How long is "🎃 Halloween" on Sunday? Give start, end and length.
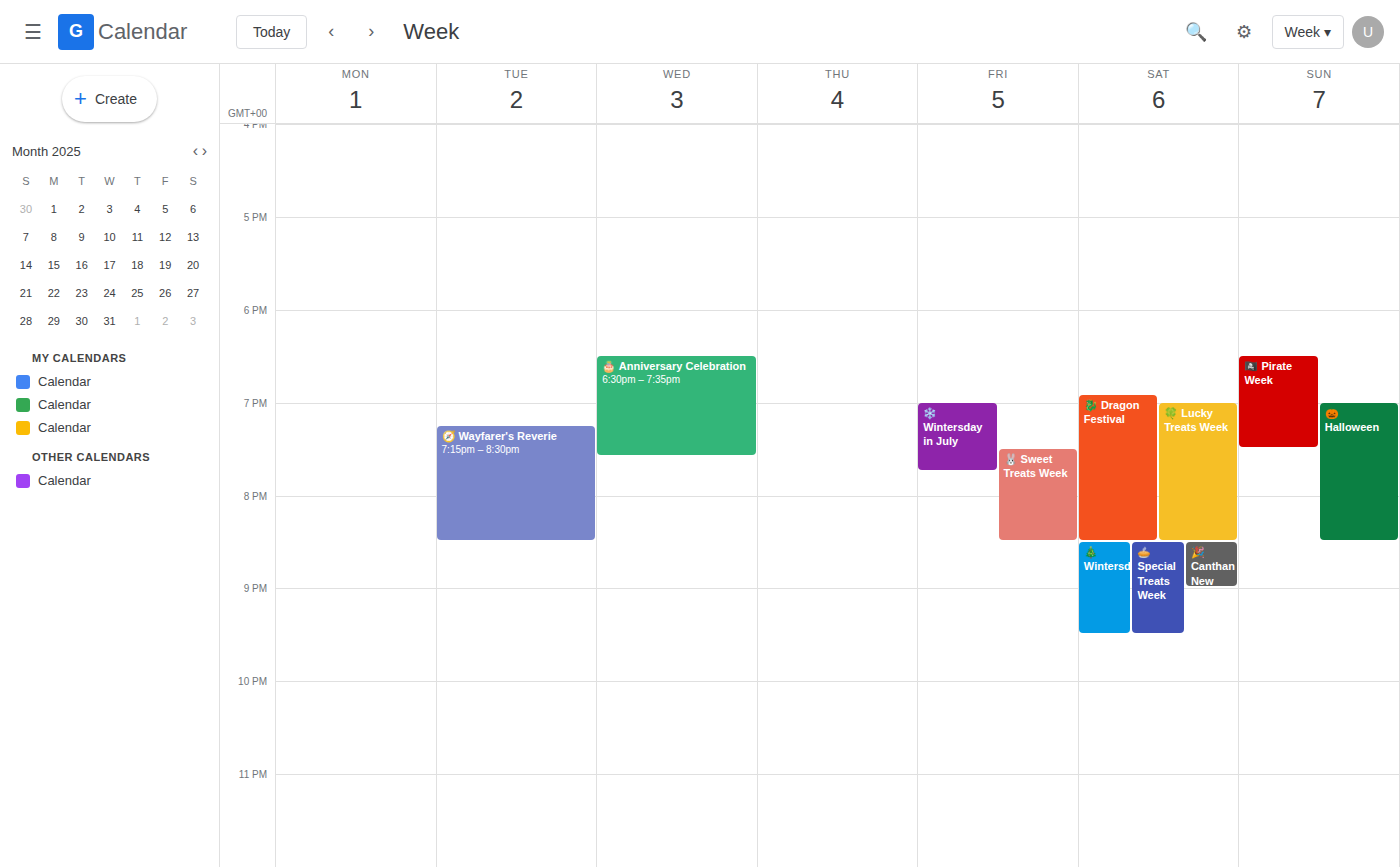
7:00 PM to 8:30 PM, 1 hour 30 minutes